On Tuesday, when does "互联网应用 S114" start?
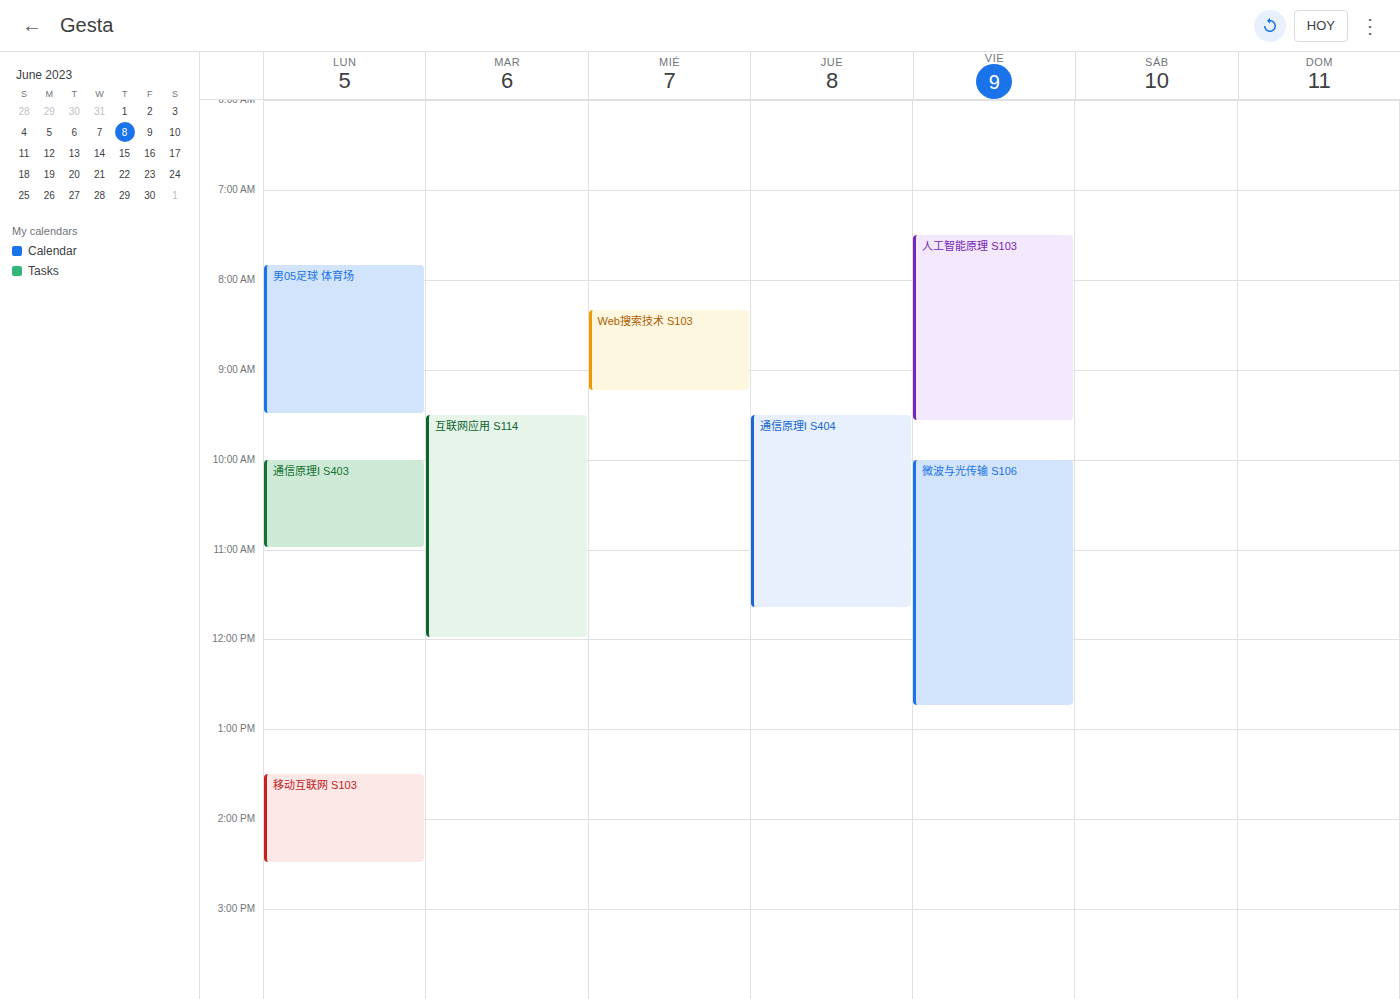
9:30 AM